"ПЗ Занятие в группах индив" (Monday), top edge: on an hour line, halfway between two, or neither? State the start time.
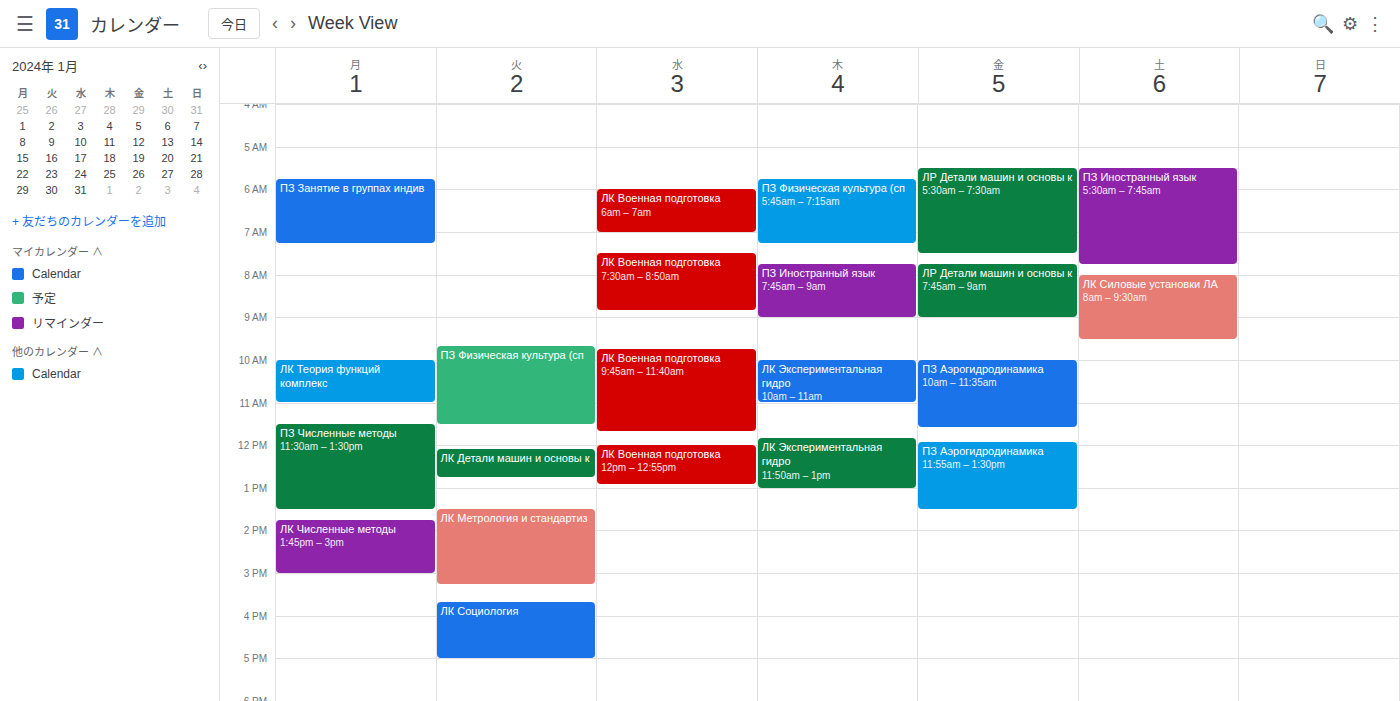
5:45 AM -- neither: three quarters of the way from the 5 AM line to the 6 AM line.